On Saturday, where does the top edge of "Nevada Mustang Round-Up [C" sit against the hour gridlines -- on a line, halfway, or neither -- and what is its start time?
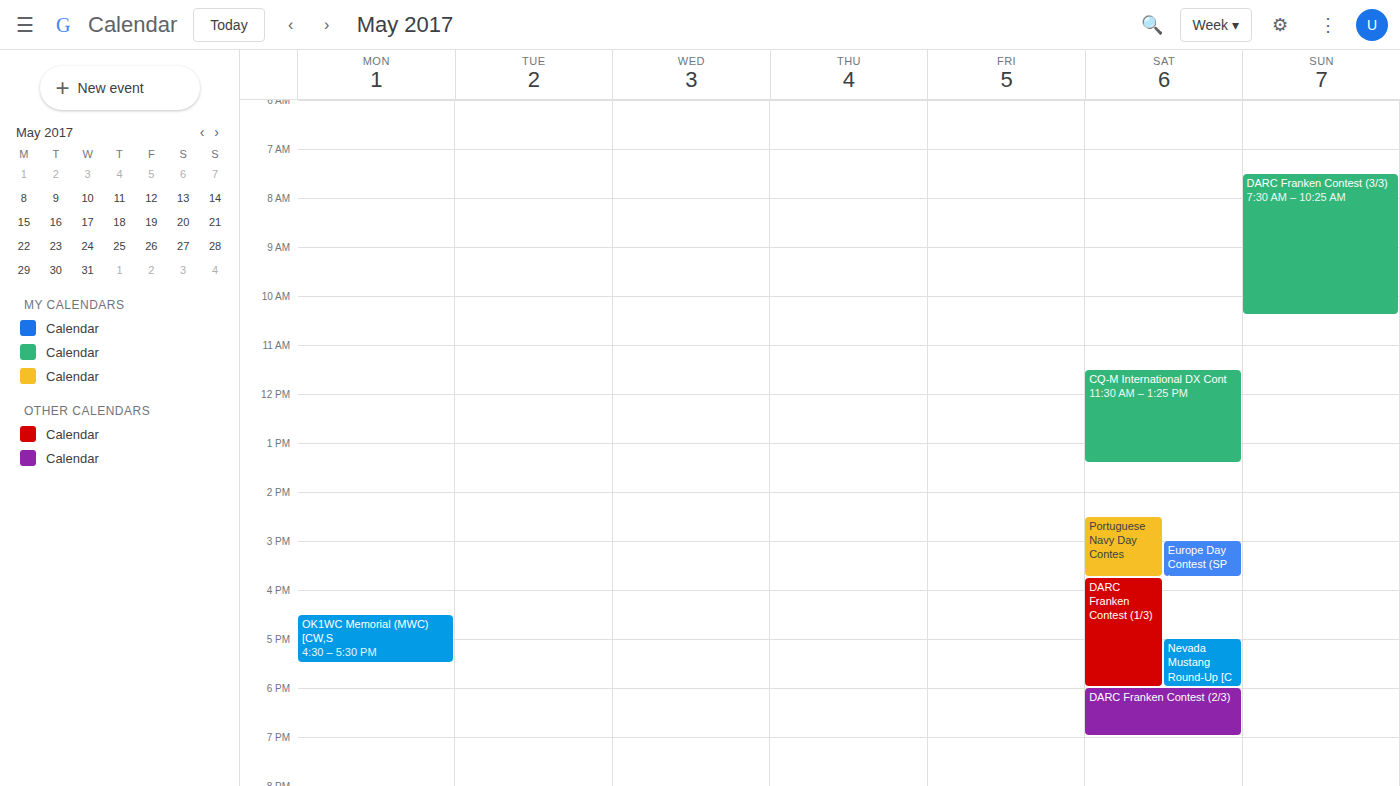
5:00 PM -- exactly on the 5 PM line.